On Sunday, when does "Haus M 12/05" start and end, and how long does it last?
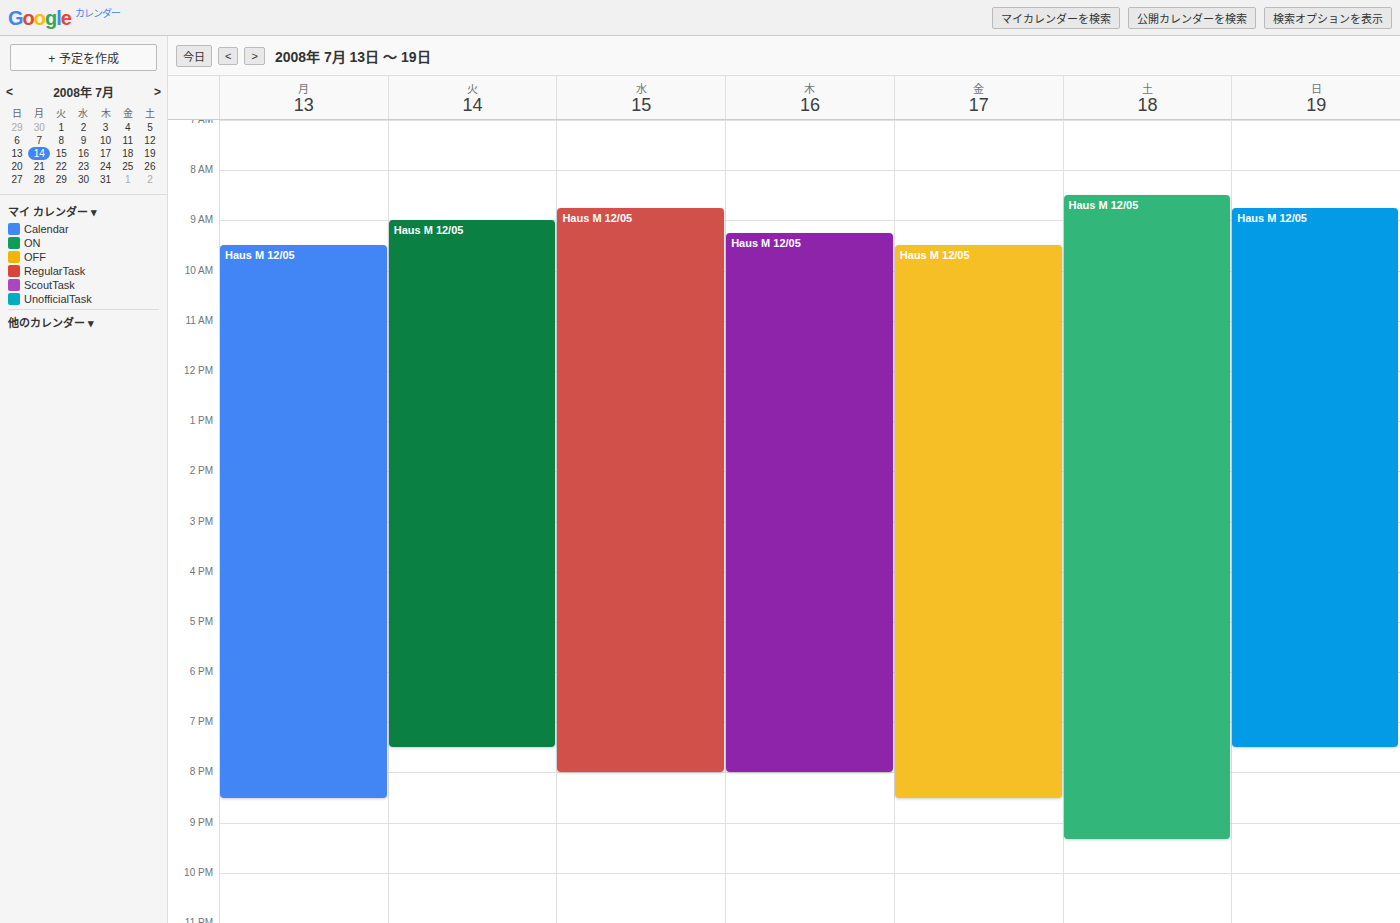
8:45 AM to 7:30 PM, 10 hours 45 minutes